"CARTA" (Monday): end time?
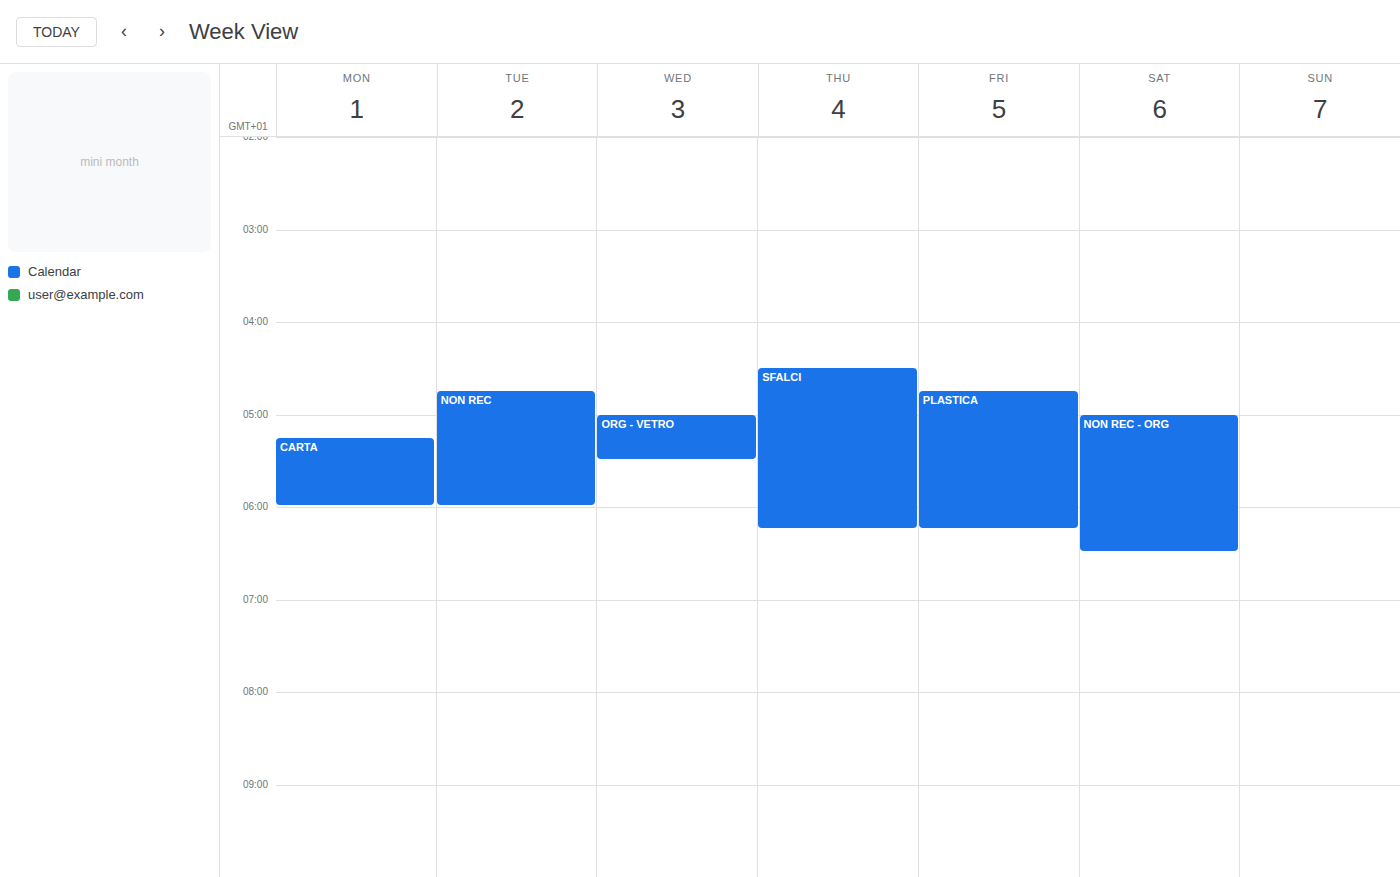
6:00 AM